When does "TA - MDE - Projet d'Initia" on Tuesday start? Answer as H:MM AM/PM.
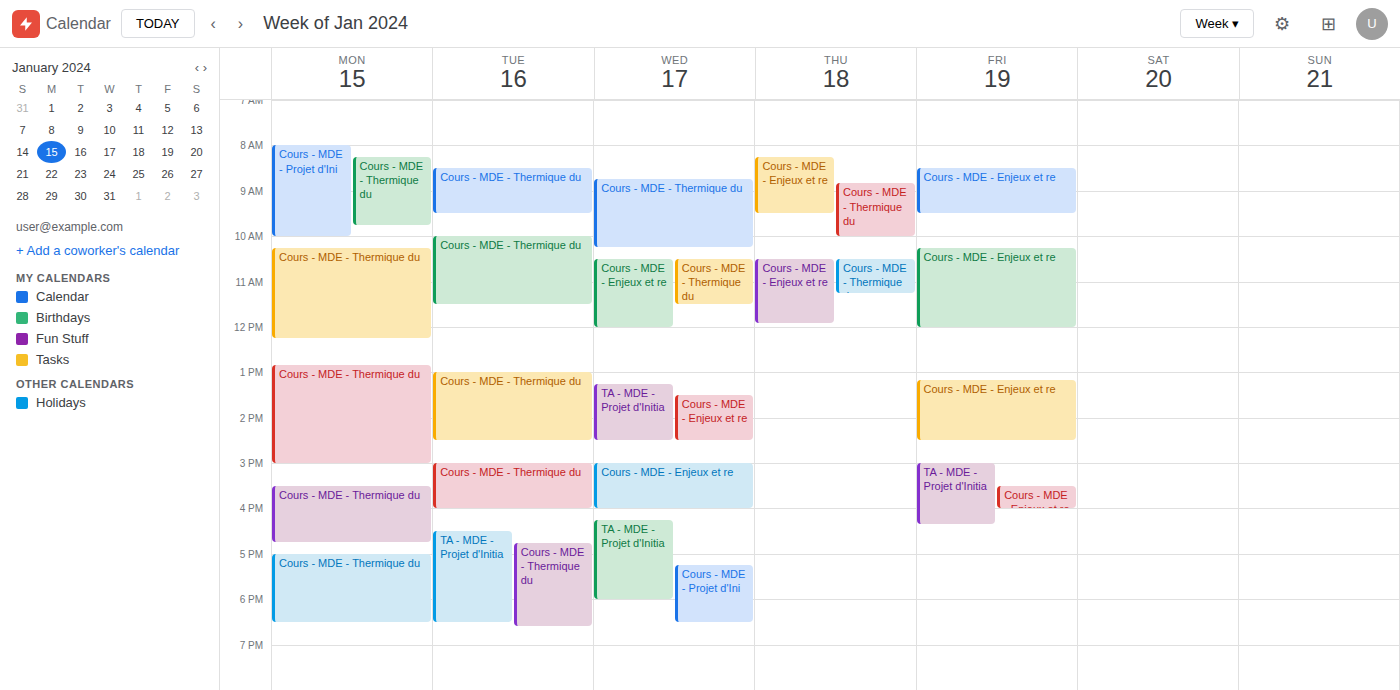
4:30 PM